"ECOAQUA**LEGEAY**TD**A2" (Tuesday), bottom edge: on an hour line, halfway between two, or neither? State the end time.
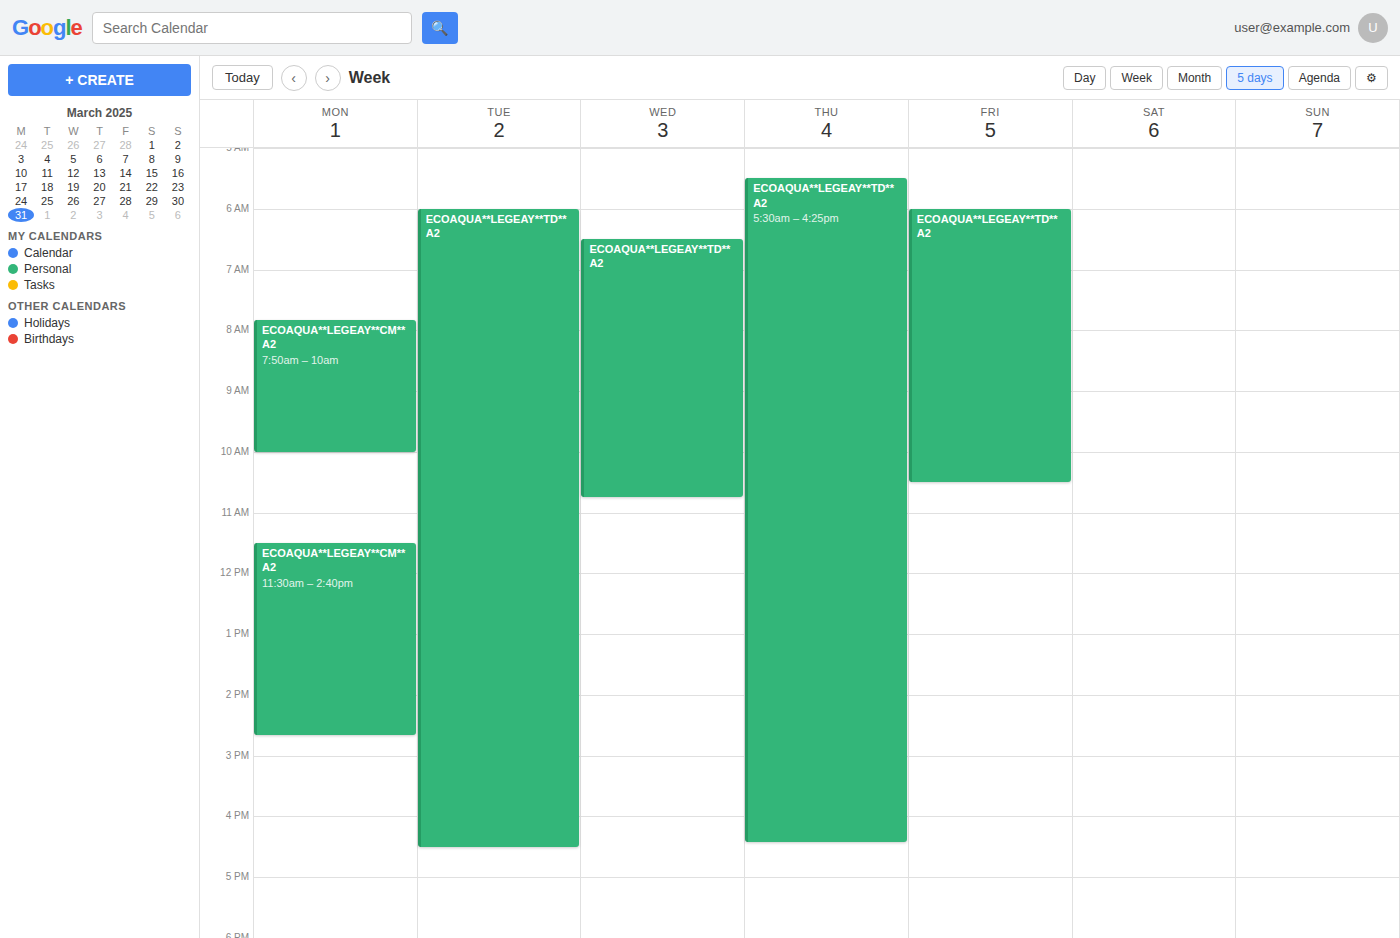
4:30 PM -- halfway between the 4 PM and 5 PM lines.